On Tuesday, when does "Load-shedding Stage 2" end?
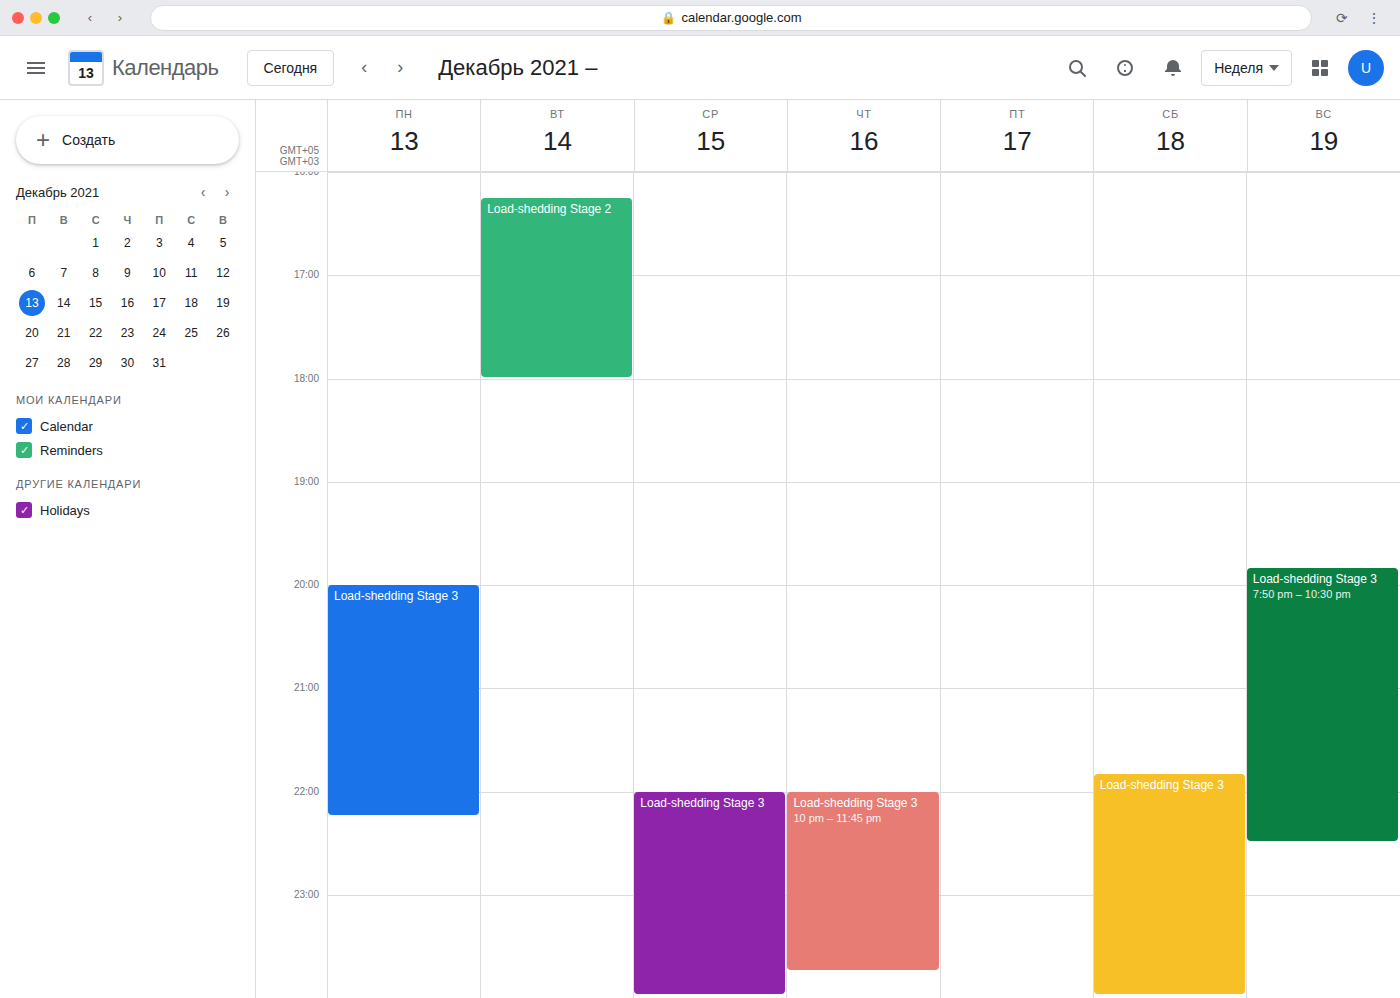
6:00 PM